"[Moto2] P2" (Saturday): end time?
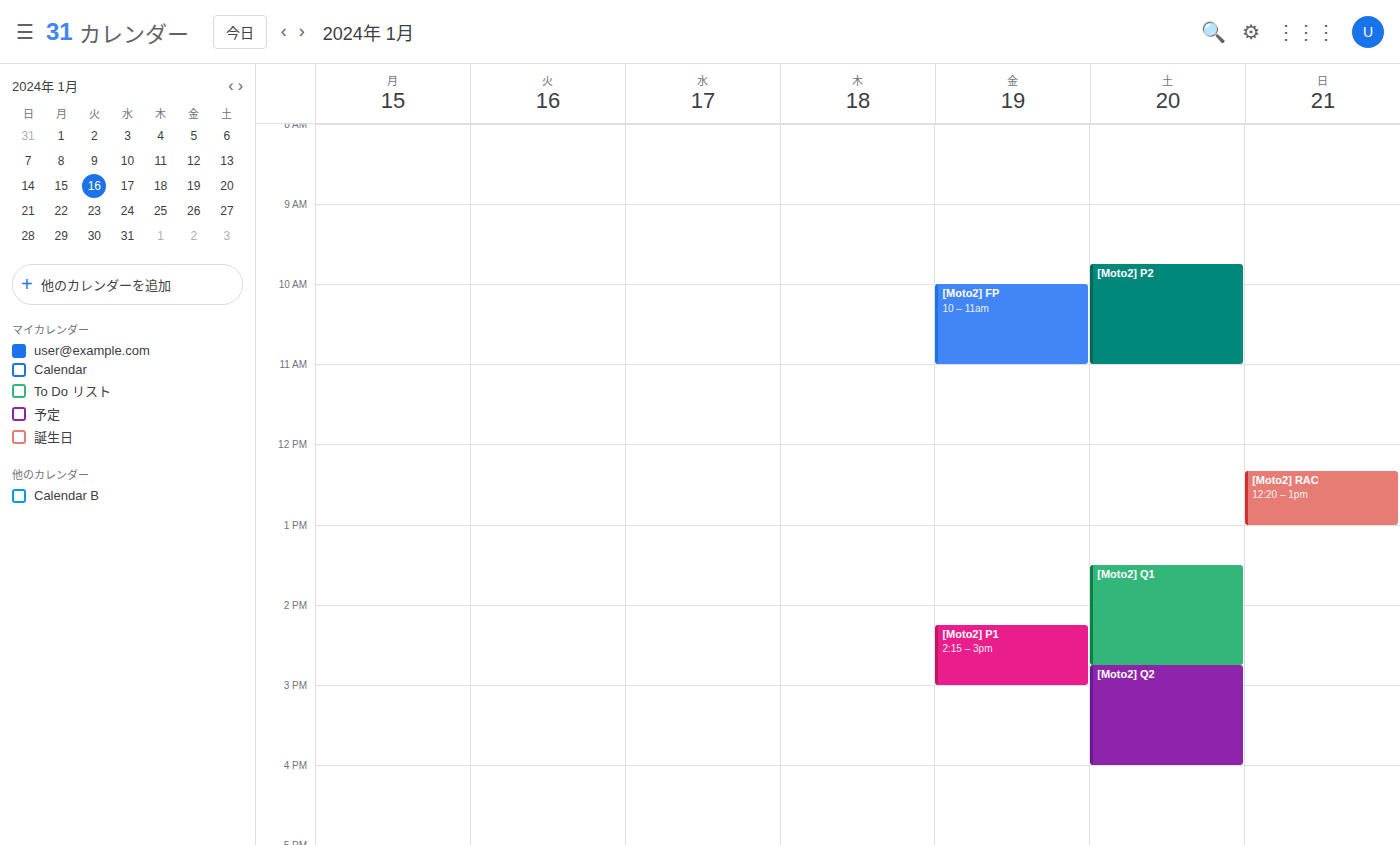
11:00 AM